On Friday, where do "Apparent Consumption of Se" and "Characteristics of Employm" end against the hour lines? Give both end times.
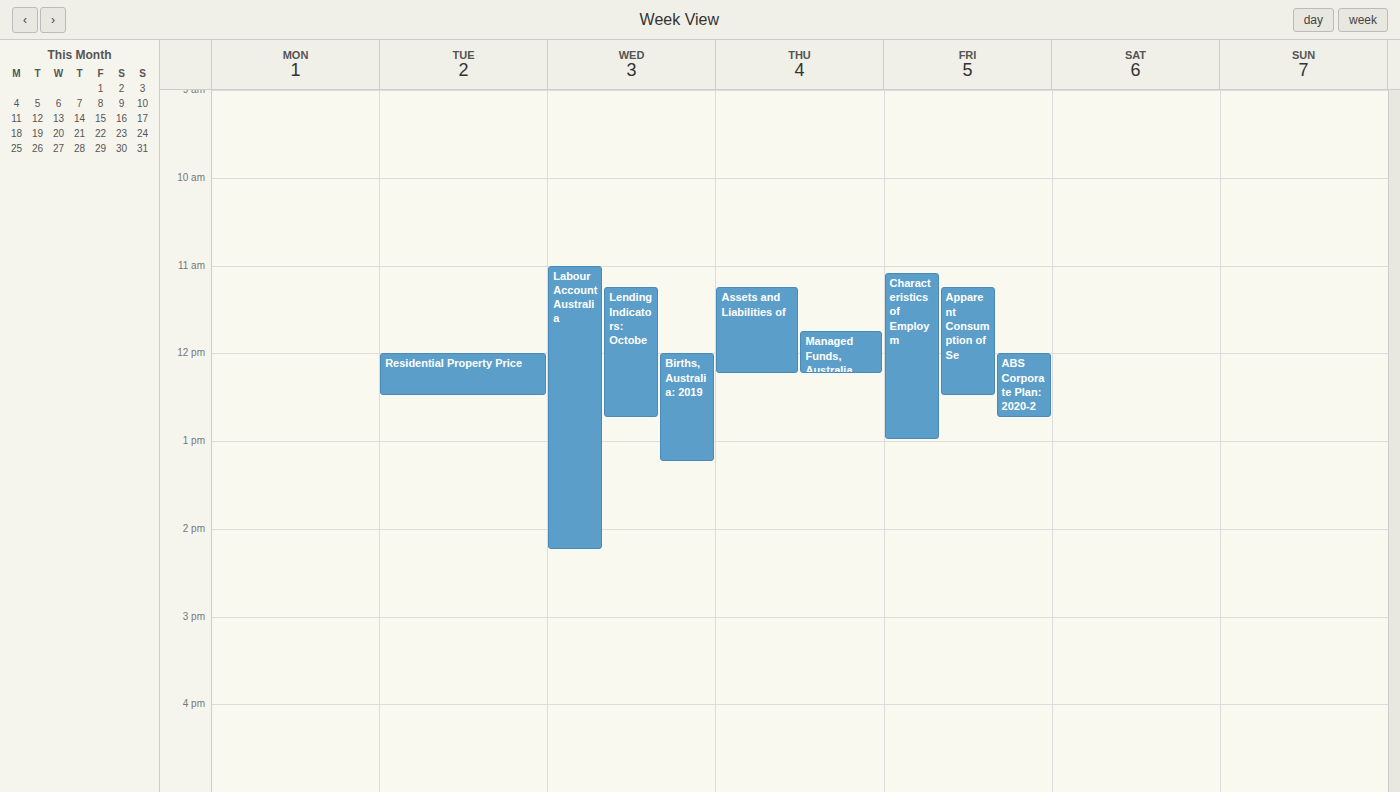
"Apparent Consumption of Se": 12:30, halfway between the 12:00 and 13:00 lines. "Characteristics of Employm": 13:00, exactly on the 13:00 line.